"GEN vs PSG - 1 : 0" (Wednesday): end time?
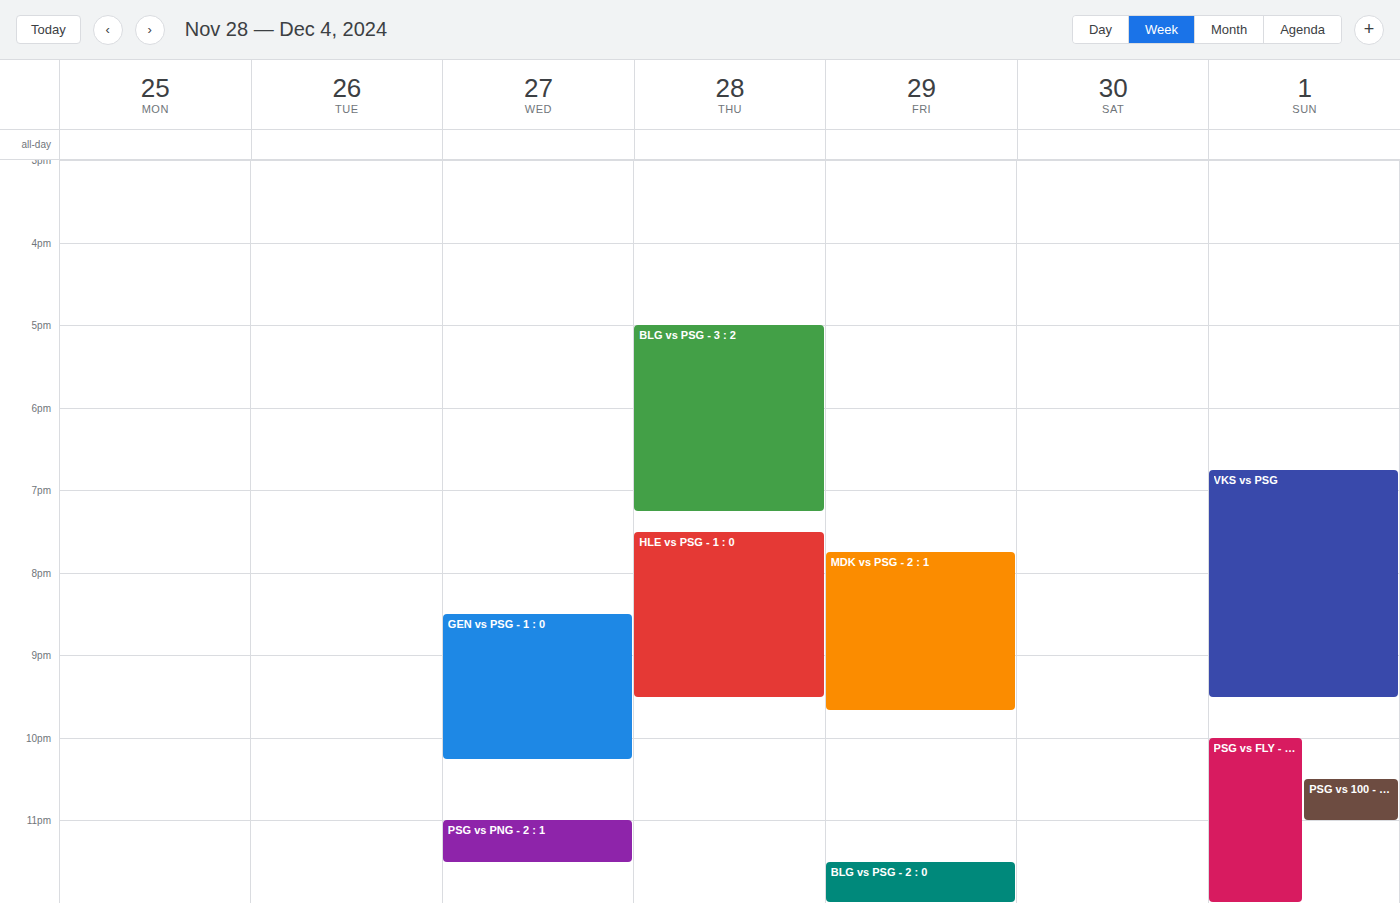
22:15